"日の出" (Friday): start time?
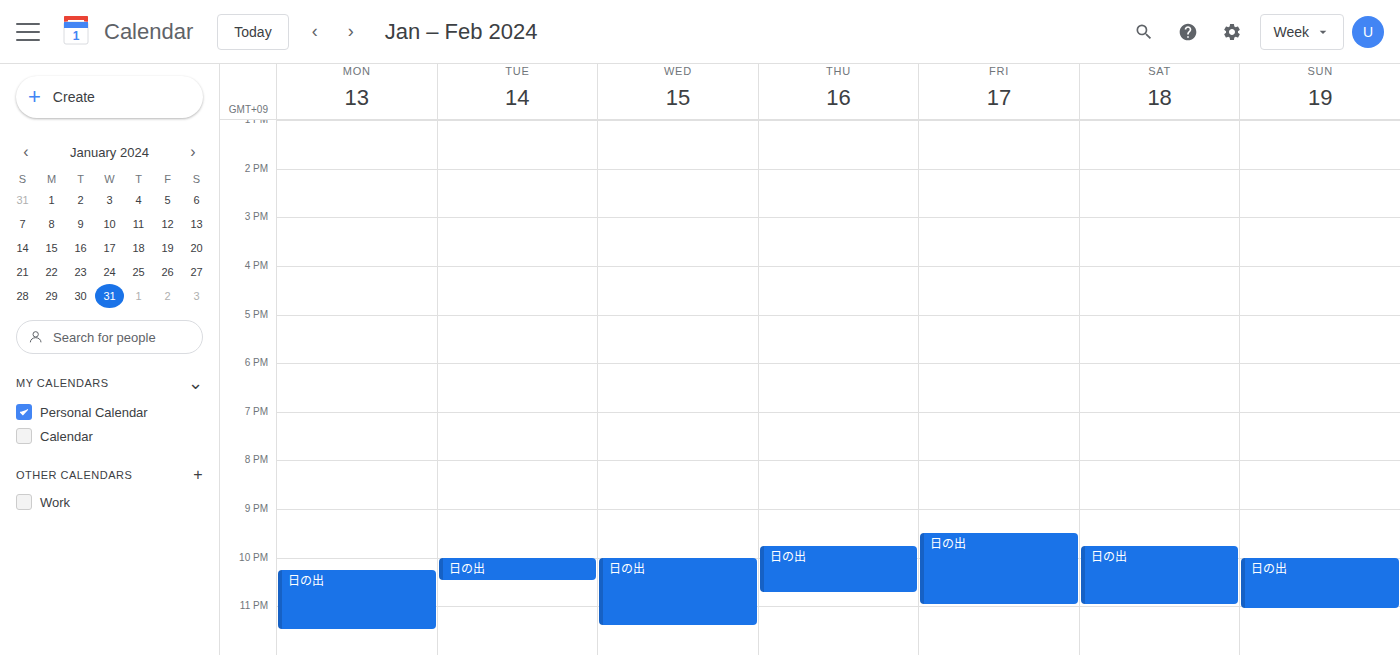
9:30 PM